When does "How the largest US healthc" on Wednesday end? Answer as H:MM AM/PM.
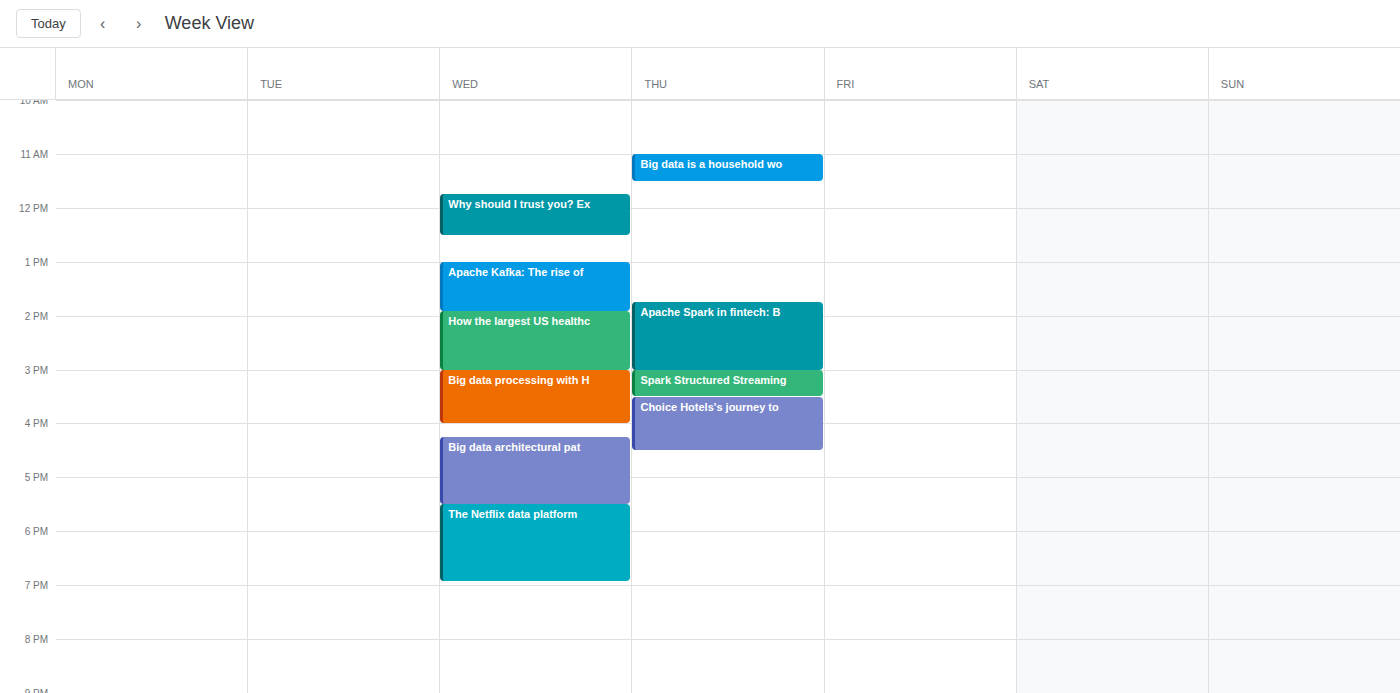
3:00 PM